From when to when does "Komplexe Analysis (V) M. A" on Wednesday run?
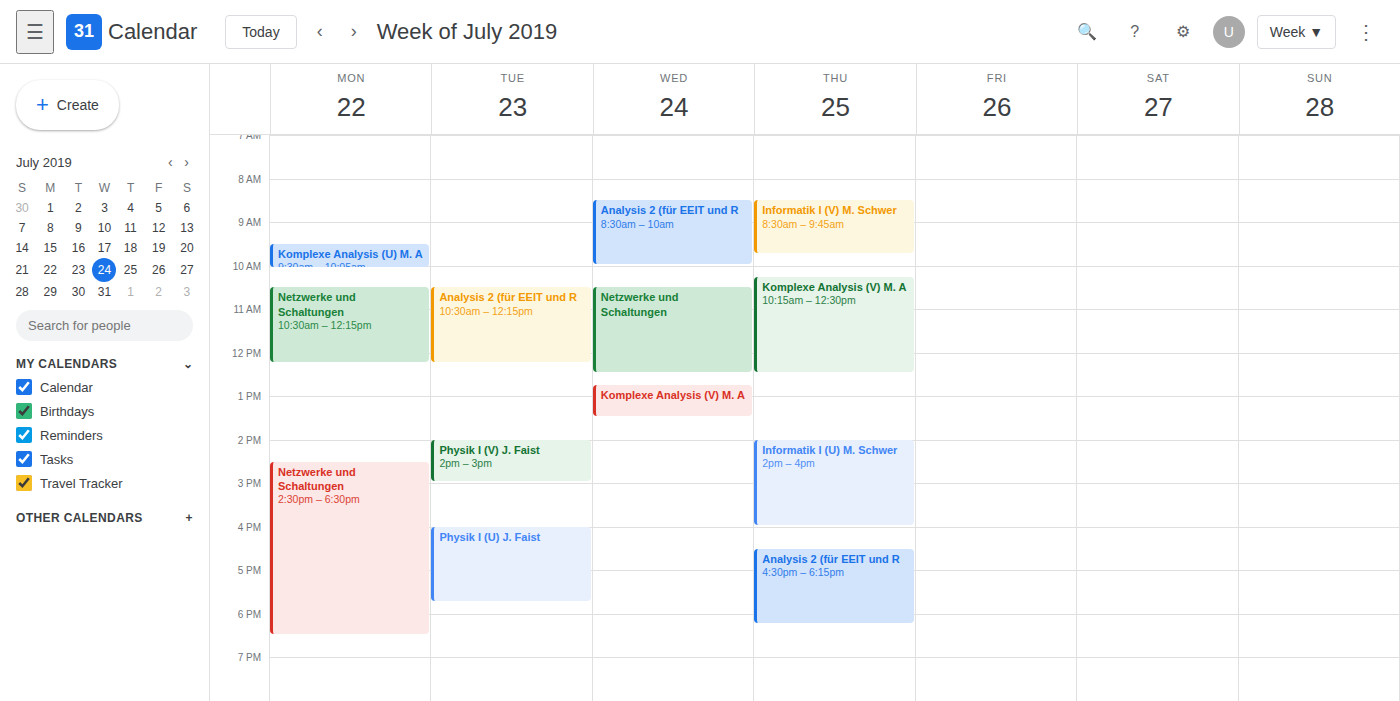
12:45 to 13:30